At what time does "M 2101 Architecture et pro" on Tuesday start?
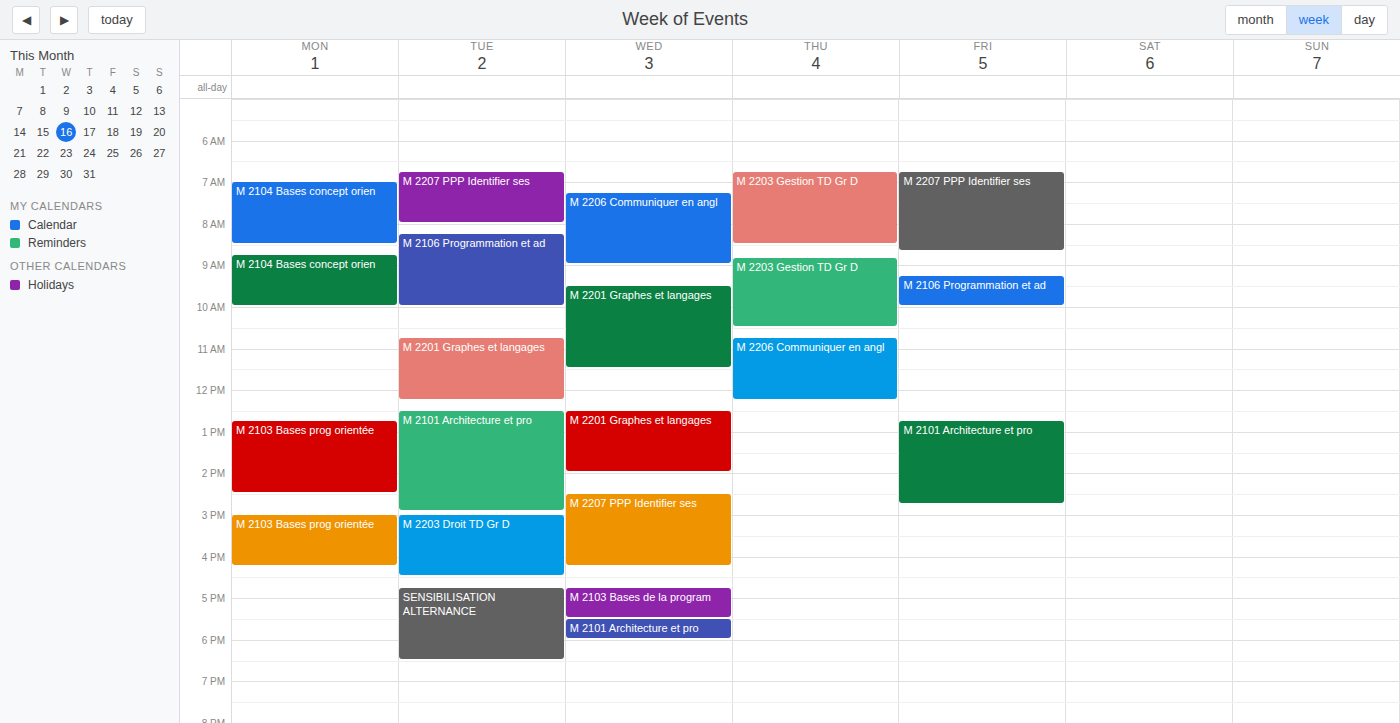
12:30 PM